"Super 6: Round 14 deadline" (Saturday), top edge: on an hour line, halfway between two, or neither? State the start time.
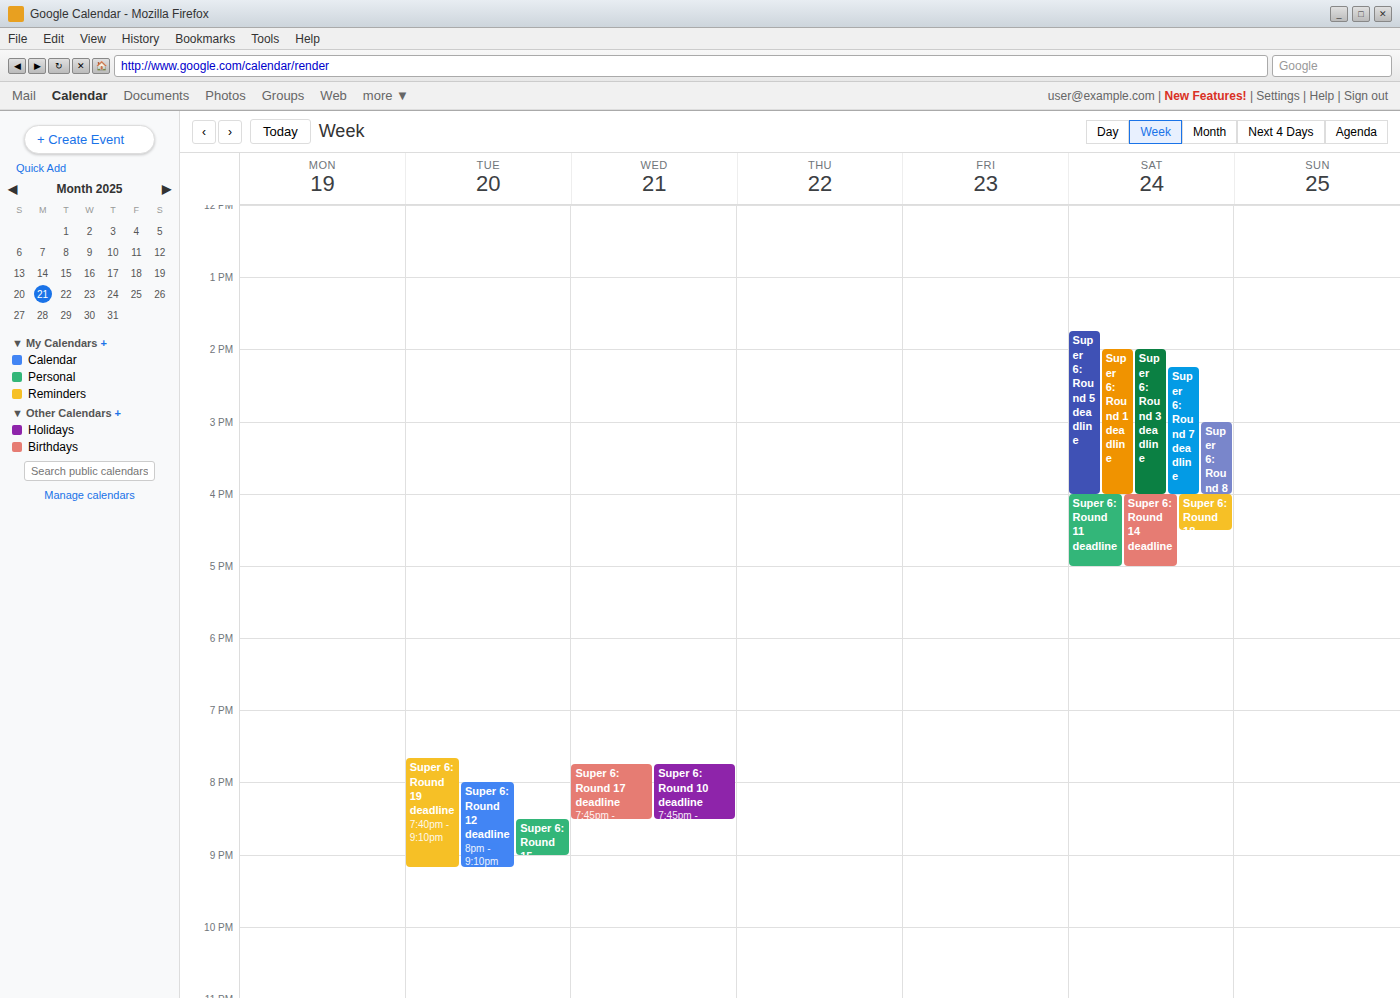
16:00 -- exactly on the 16:00 line.